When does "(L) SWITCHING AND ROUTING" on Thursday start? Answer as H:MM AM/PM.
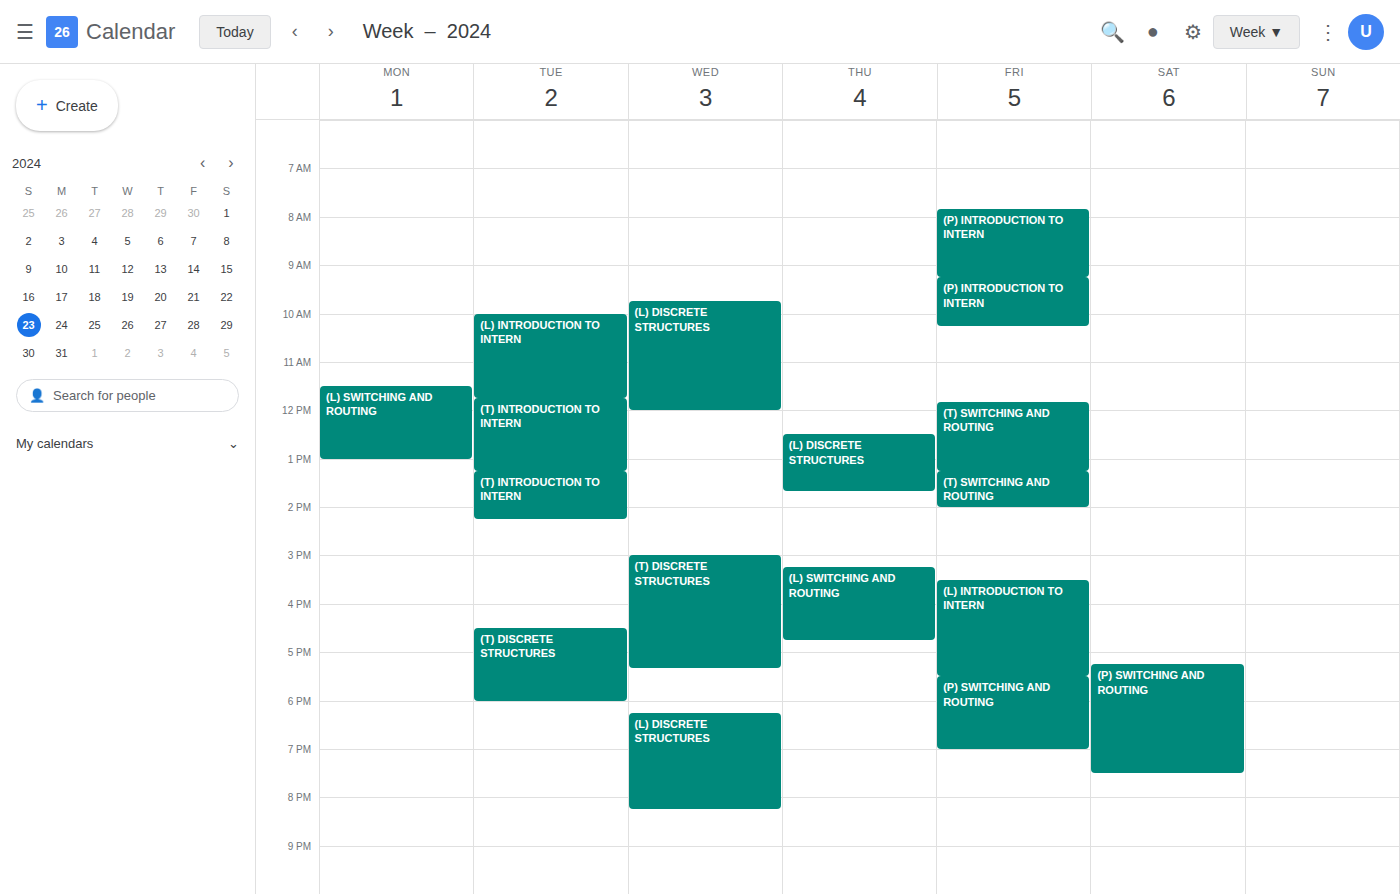
3:15 PM